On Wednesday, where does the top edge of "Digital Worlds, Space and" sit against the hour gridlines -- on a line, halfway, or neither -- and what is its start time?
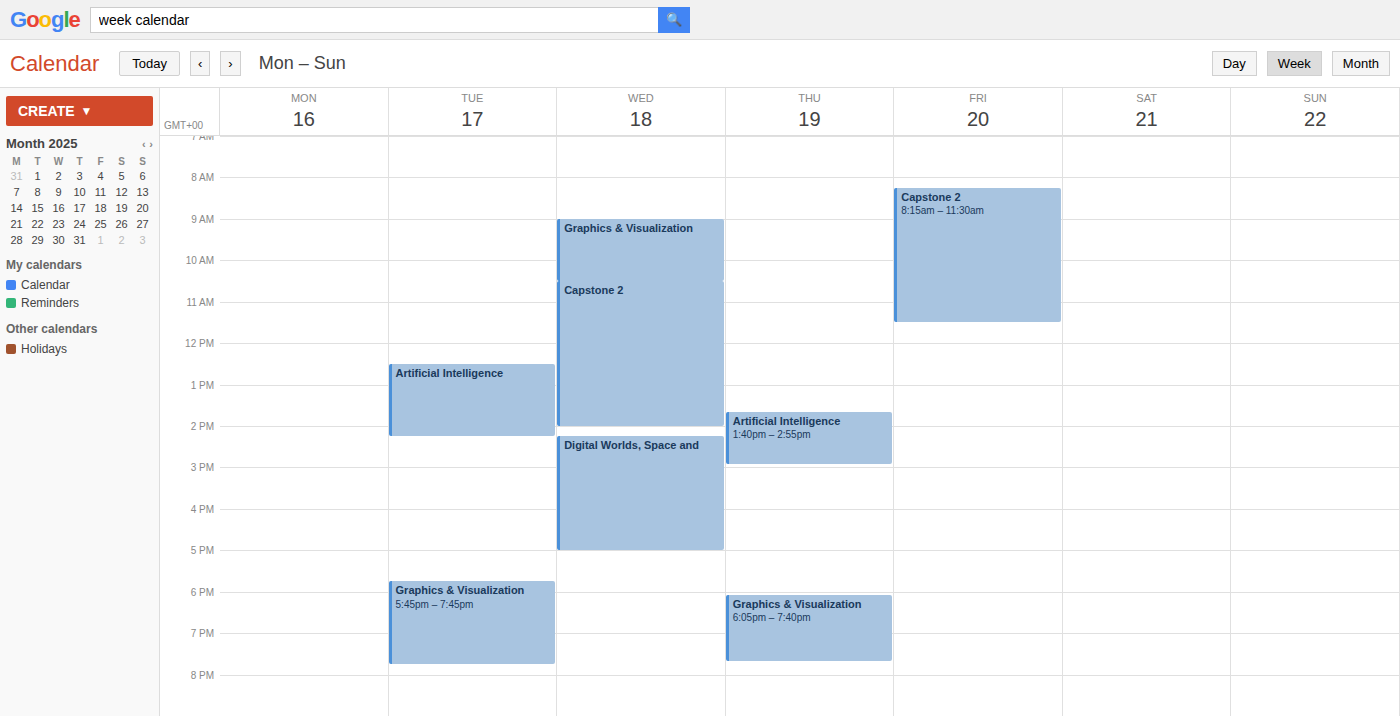
2:15 PM -- neither: a quarter of the way from the 2 PM line to the 3 PM line.